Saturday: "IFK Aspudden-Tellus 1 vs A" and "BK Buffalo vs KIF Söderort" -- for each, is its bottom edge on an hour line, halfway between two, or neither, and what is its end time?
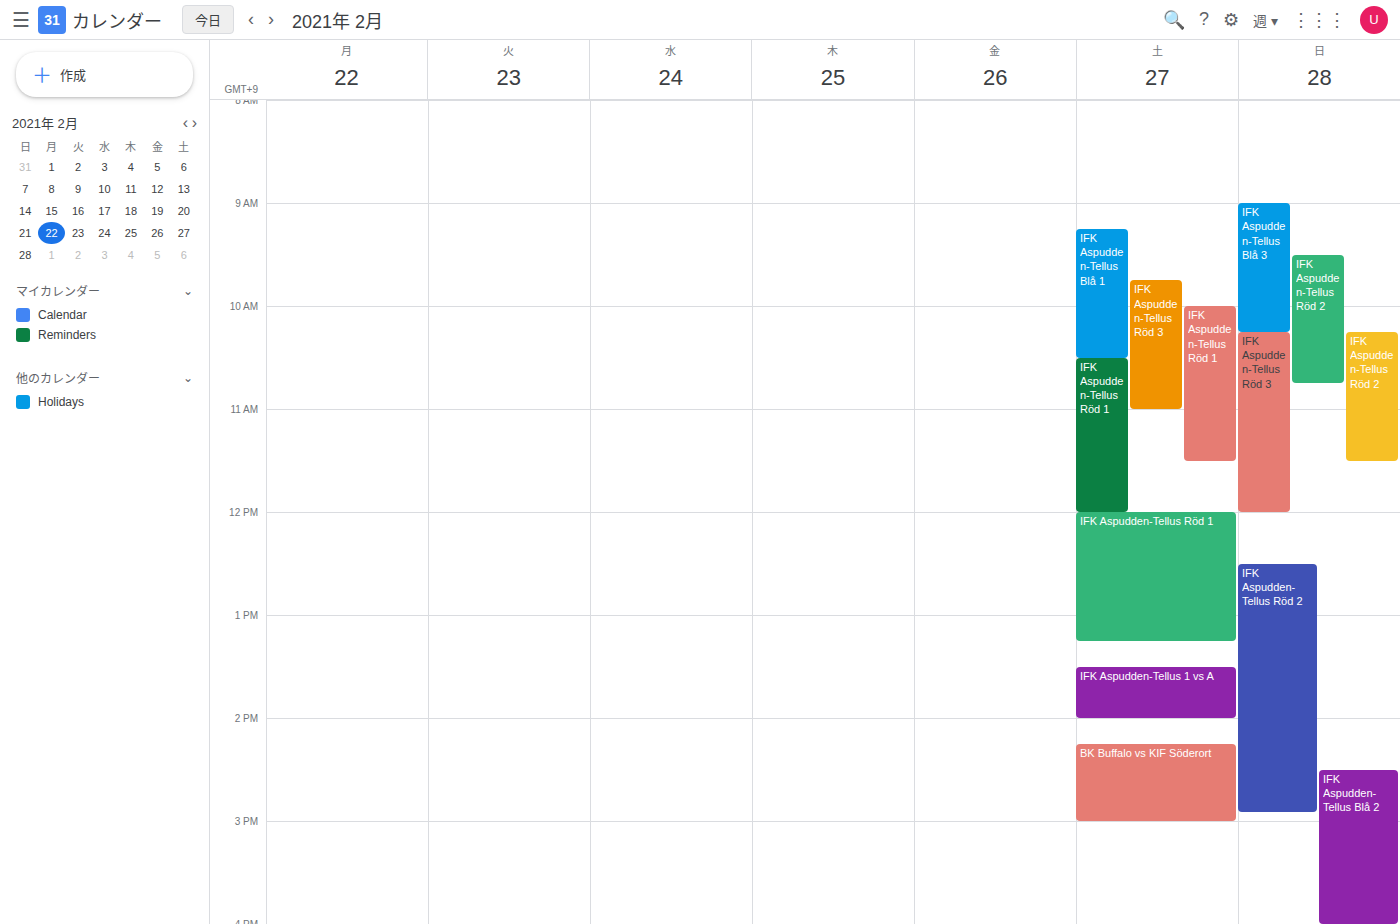
"IFK Aspudden-Tellus 1 vs A": 2:00 PM, exactly on the 2 PM line. "BK Buffalo vs KIF Söderort": 3:00 PM, exactly on the 3 PM line.